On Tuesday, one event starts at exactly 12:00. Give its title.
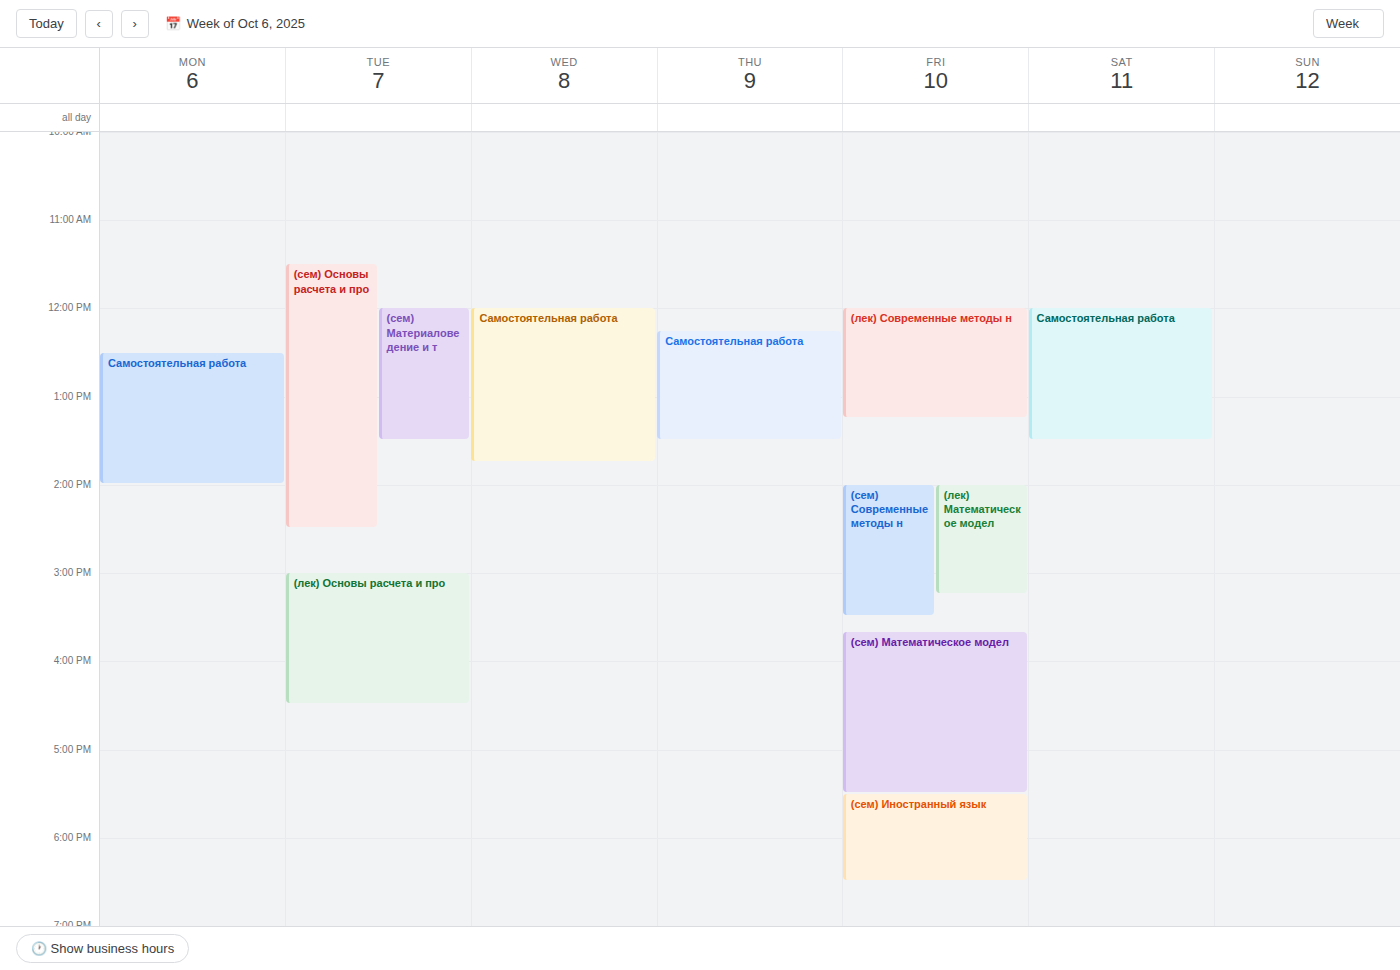
"(сем) Материаловедение и т"